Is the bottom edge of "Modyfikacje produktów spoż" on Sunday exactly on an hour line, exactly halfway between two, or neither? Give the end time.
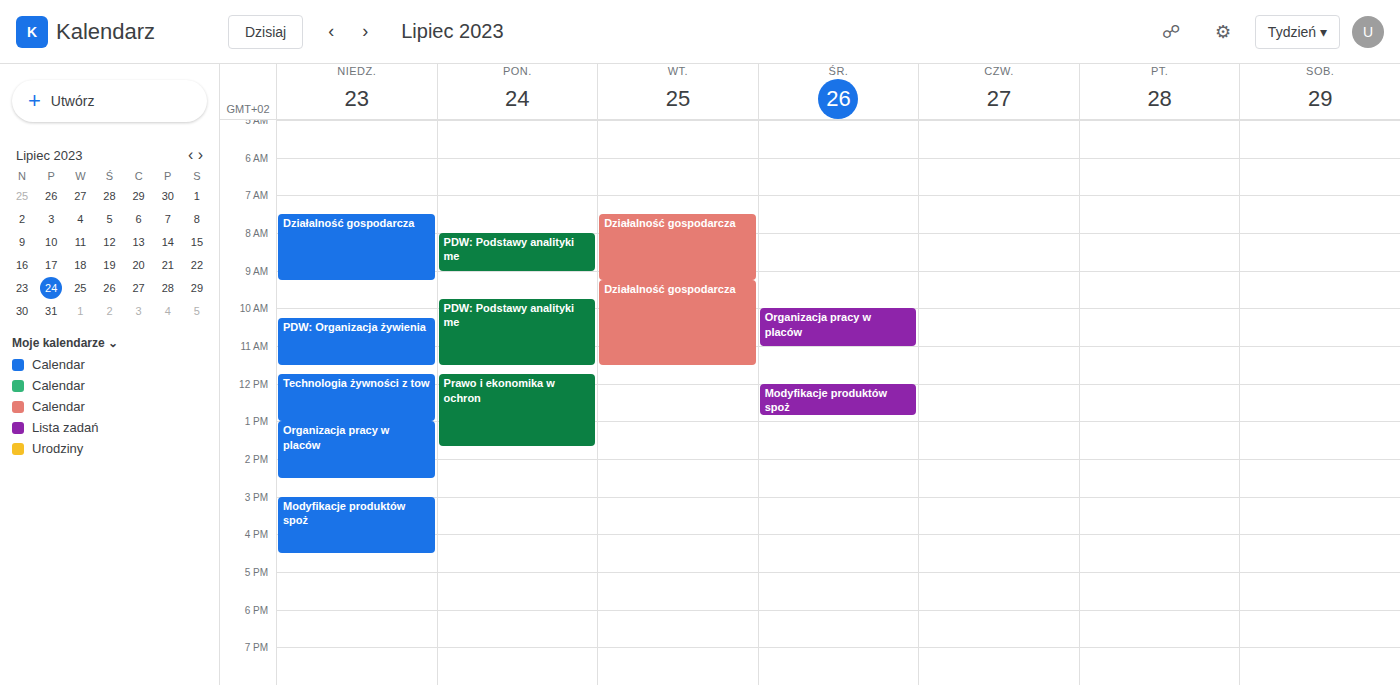
4:30 PM -- halfway between the 4 PM and 5 PM lines.